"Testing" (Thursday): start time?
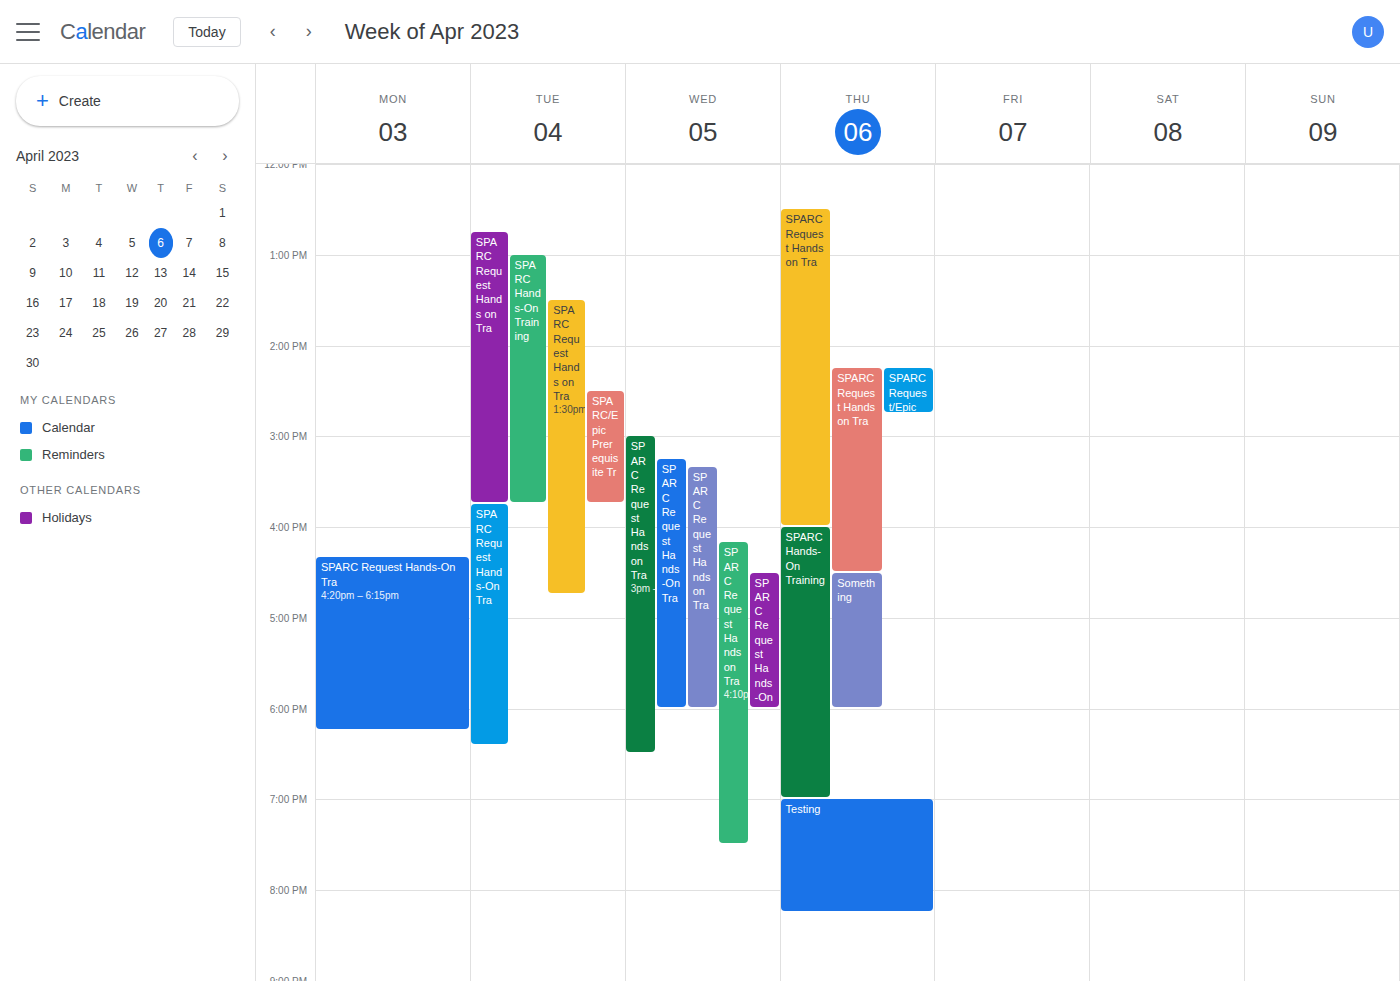
7:00 PM